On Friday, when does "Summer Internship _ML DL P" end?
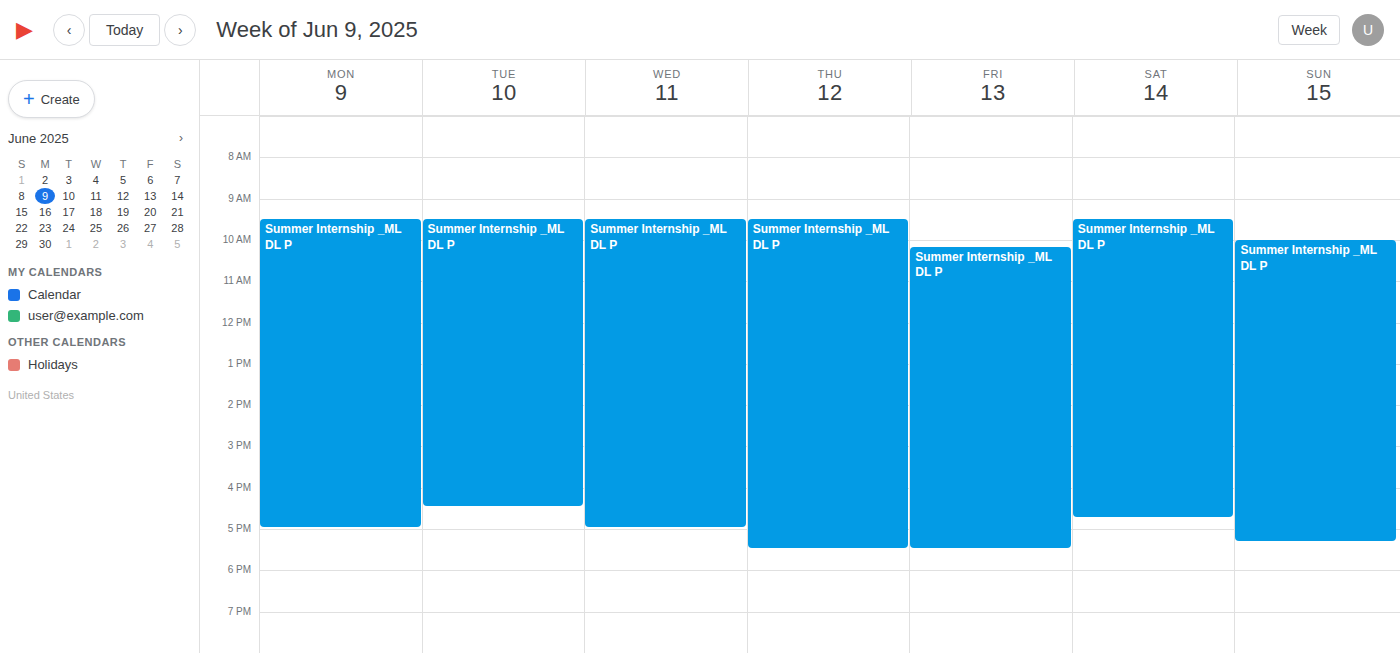
5:30 PM